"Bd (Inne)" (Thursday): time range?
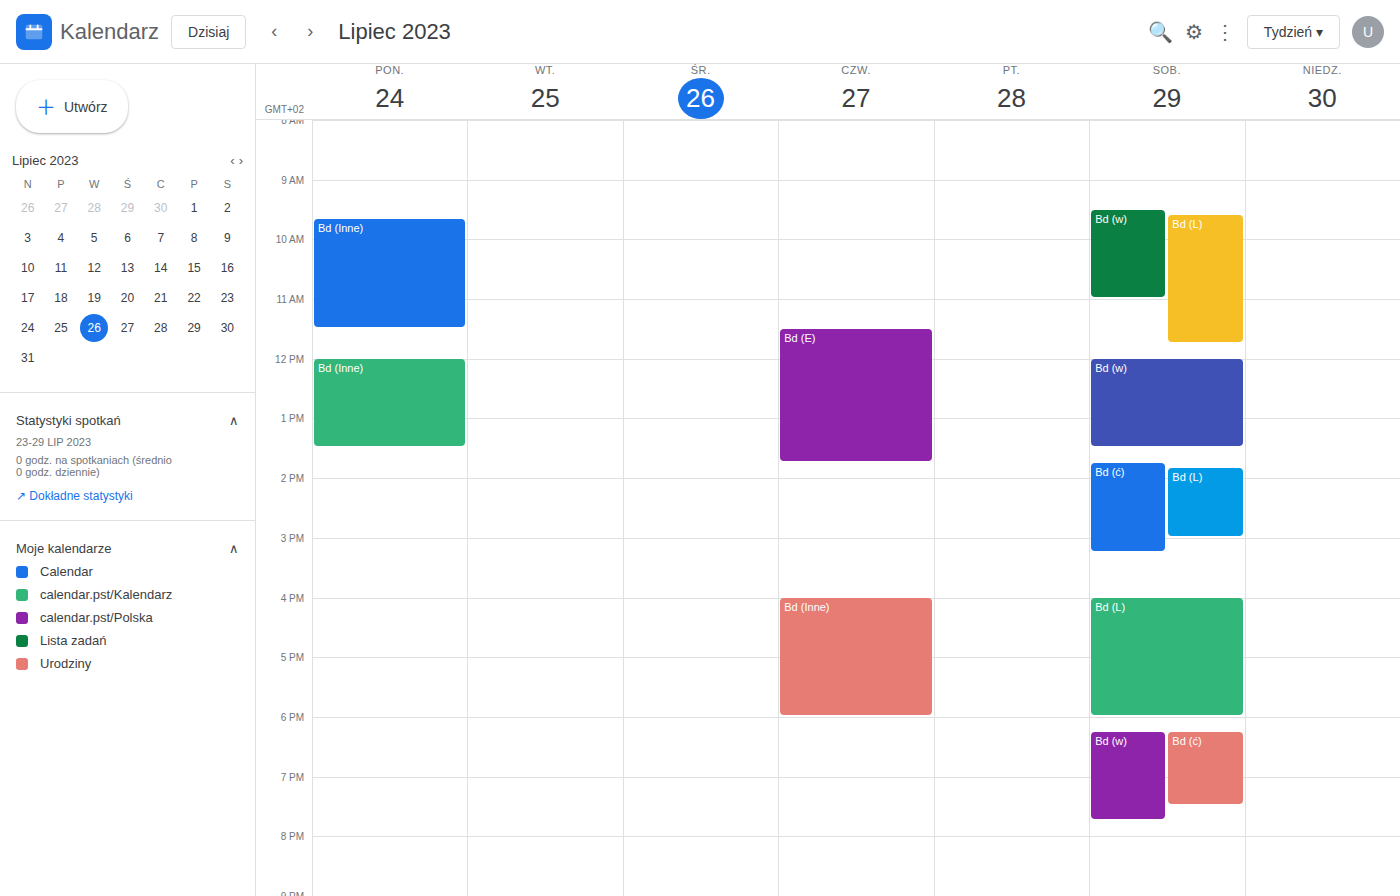
4:00 PM to 6:00 PM